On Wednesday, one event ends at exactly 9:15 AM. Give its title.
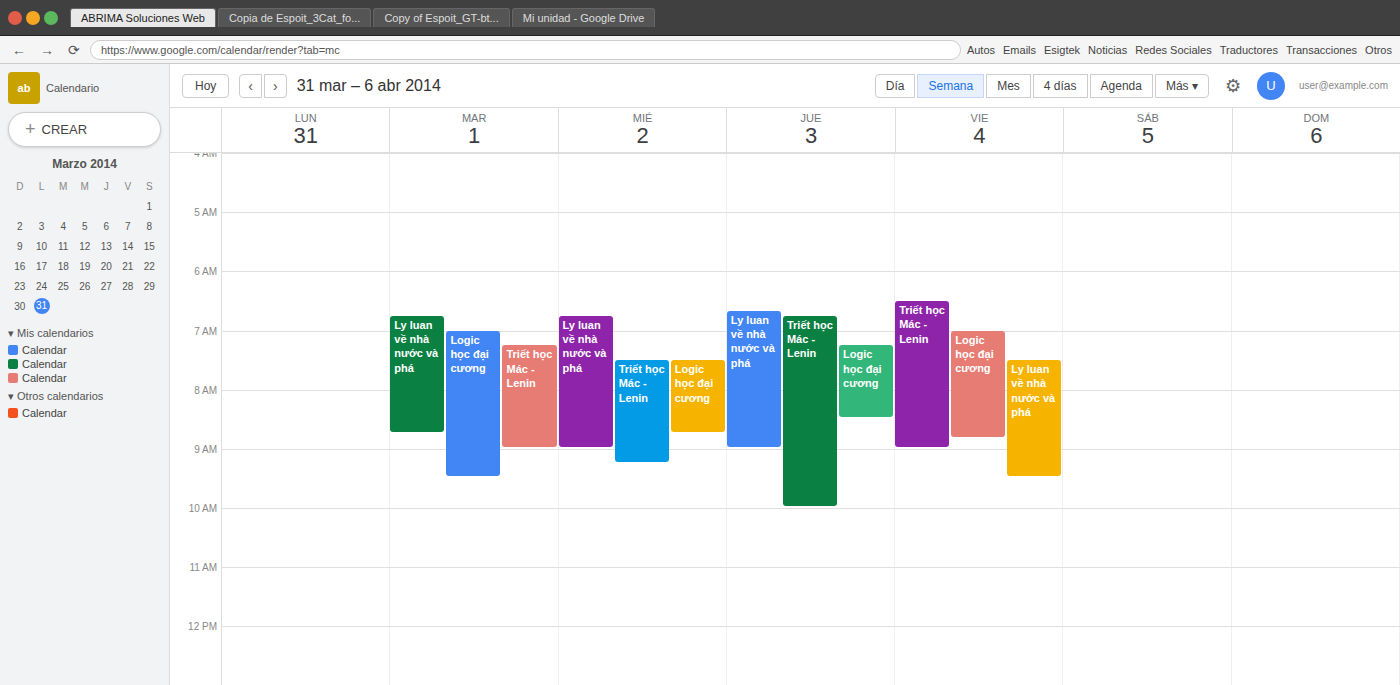
"Triết học Mác - Lenin"